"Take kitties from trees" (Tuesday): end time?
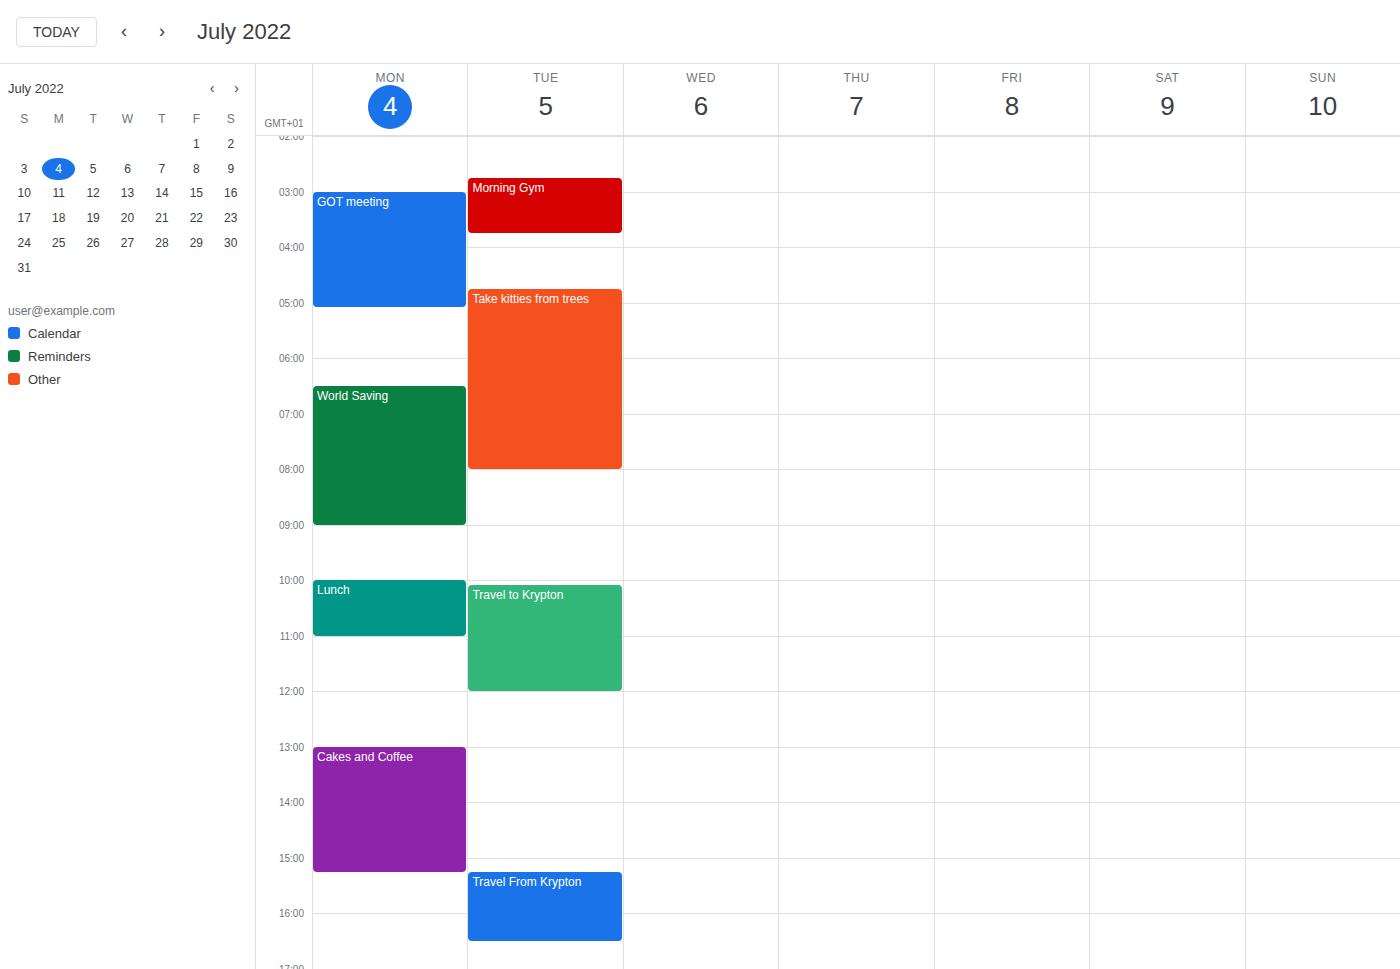
8:00 AM